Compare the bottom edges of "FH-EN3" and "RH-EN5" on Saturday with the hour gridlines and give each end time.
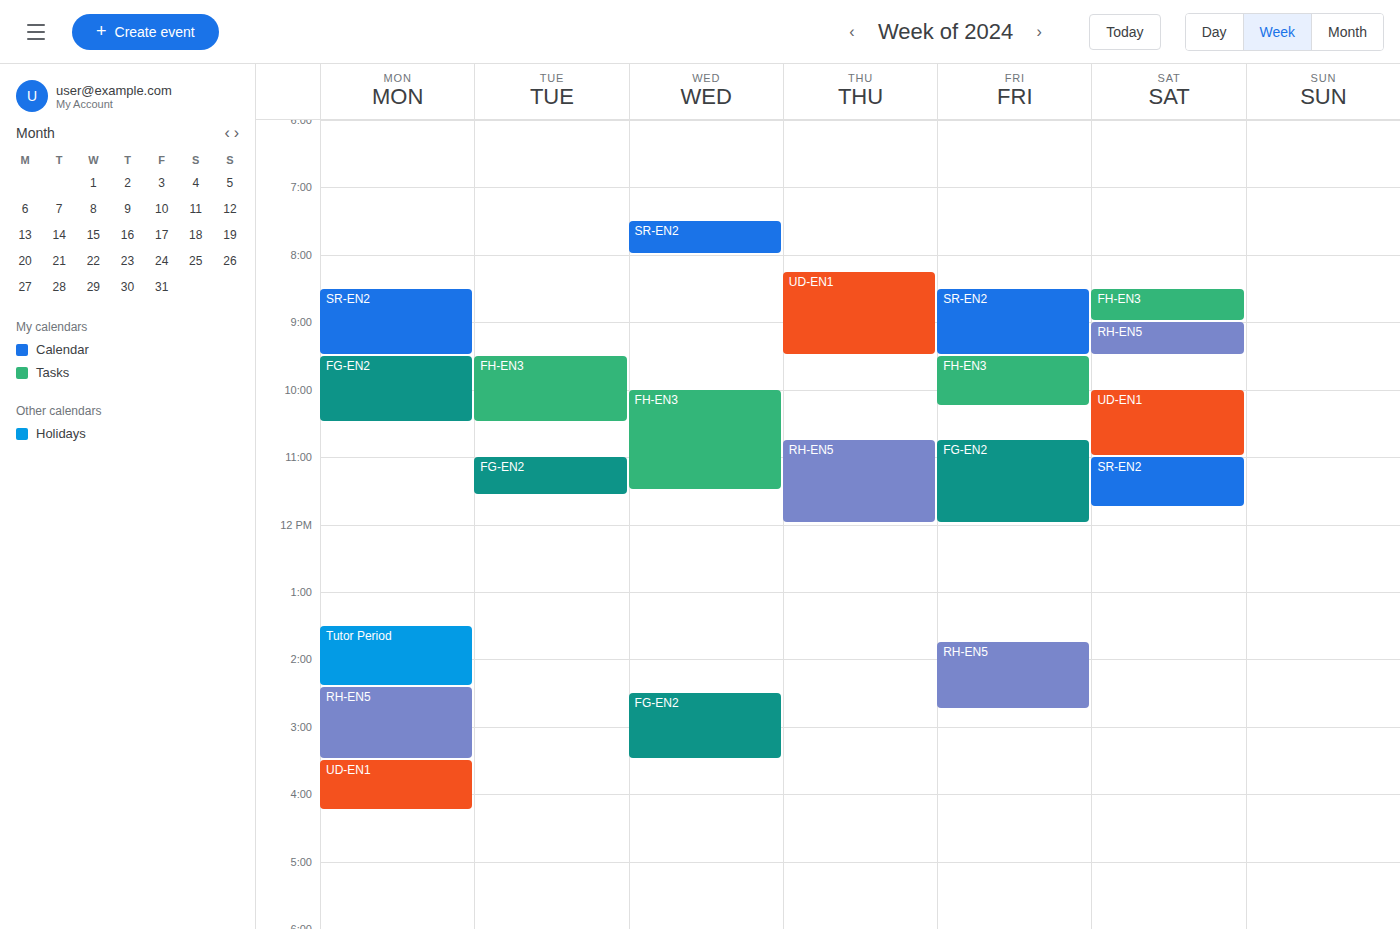
"FH-EN3": 9:00 AM, exactly on the 9 AM line. "RH-EN5": 9:30 AM, halfway between the 9 AM and 10 AM lines.